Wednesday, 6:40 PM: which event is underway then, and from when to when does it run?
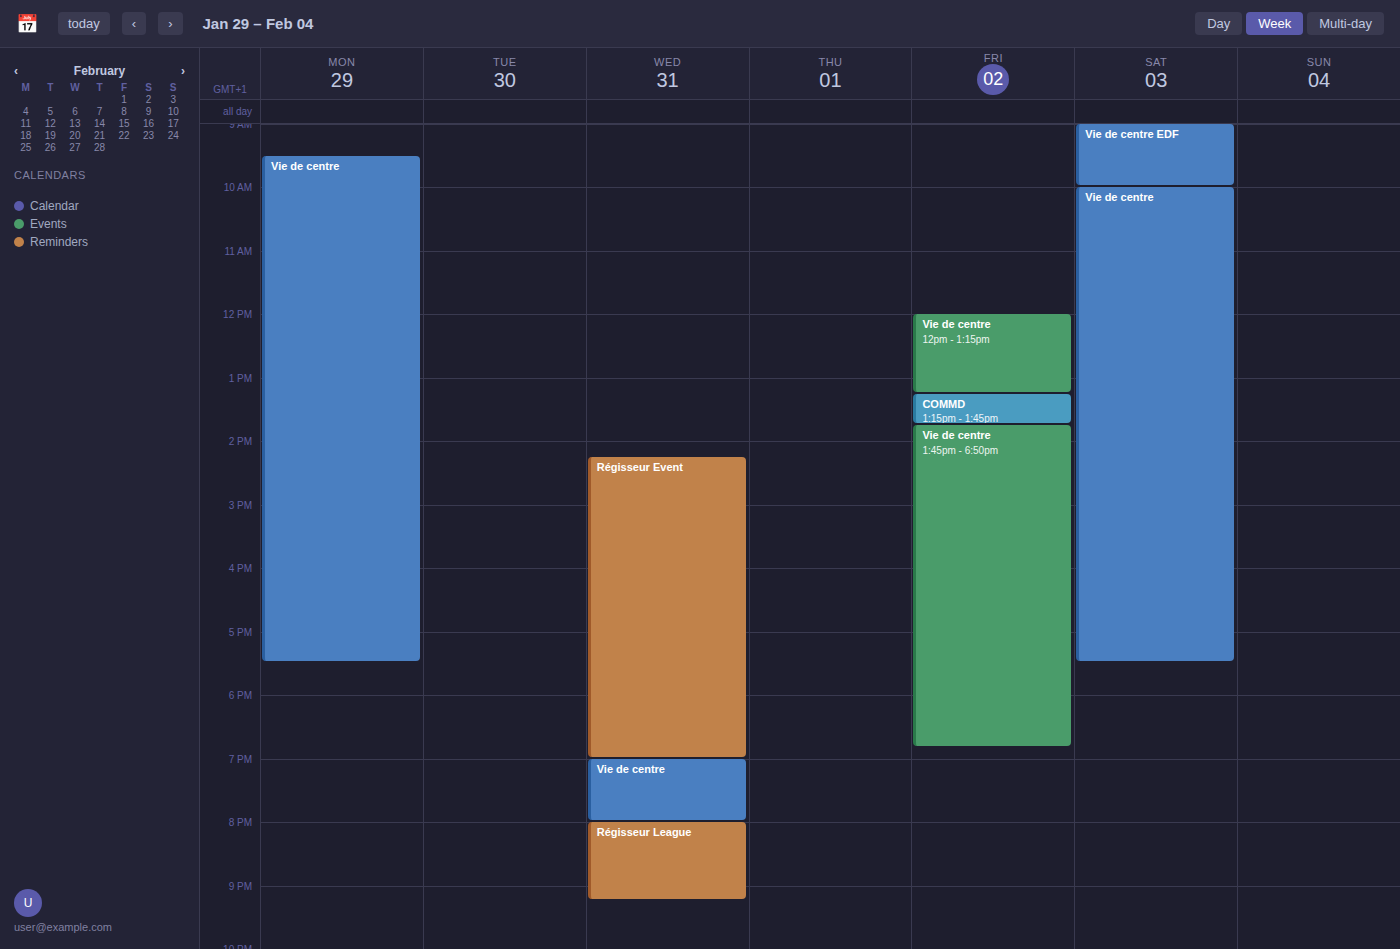
"Régisseur Event", 2:15 PM to 7:00 PM